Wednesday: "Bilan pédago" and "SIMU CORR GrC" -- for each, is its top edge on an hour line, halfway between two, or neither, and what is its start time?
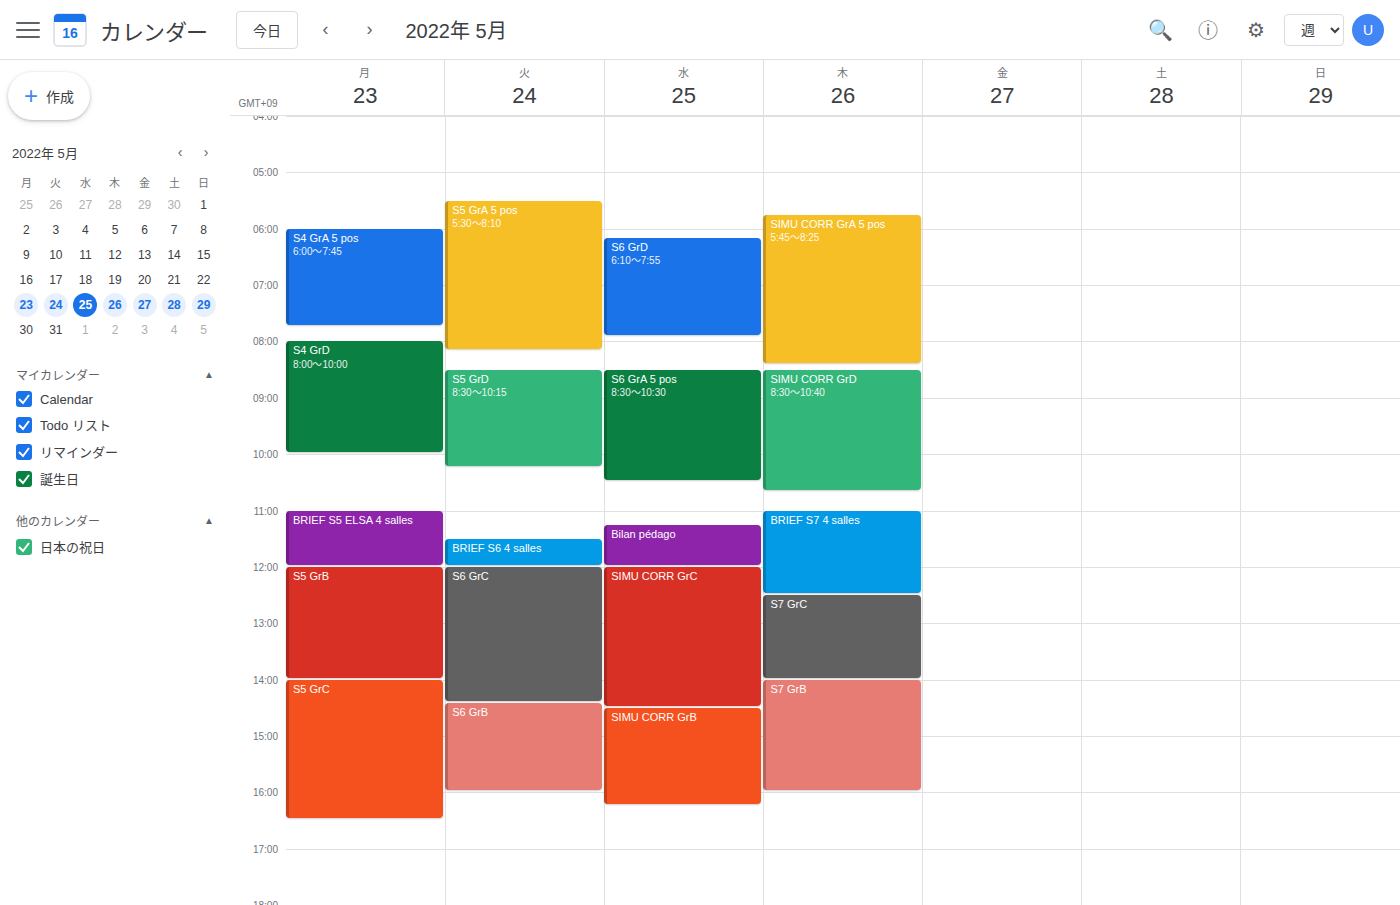
"Bilan pédago": 11:15 AM, neither: a quarter of the way from the 11 AM line to the 12 PM line. "SIMU CORR GrC": 12:00 PM, exactly on the 12 PM line.